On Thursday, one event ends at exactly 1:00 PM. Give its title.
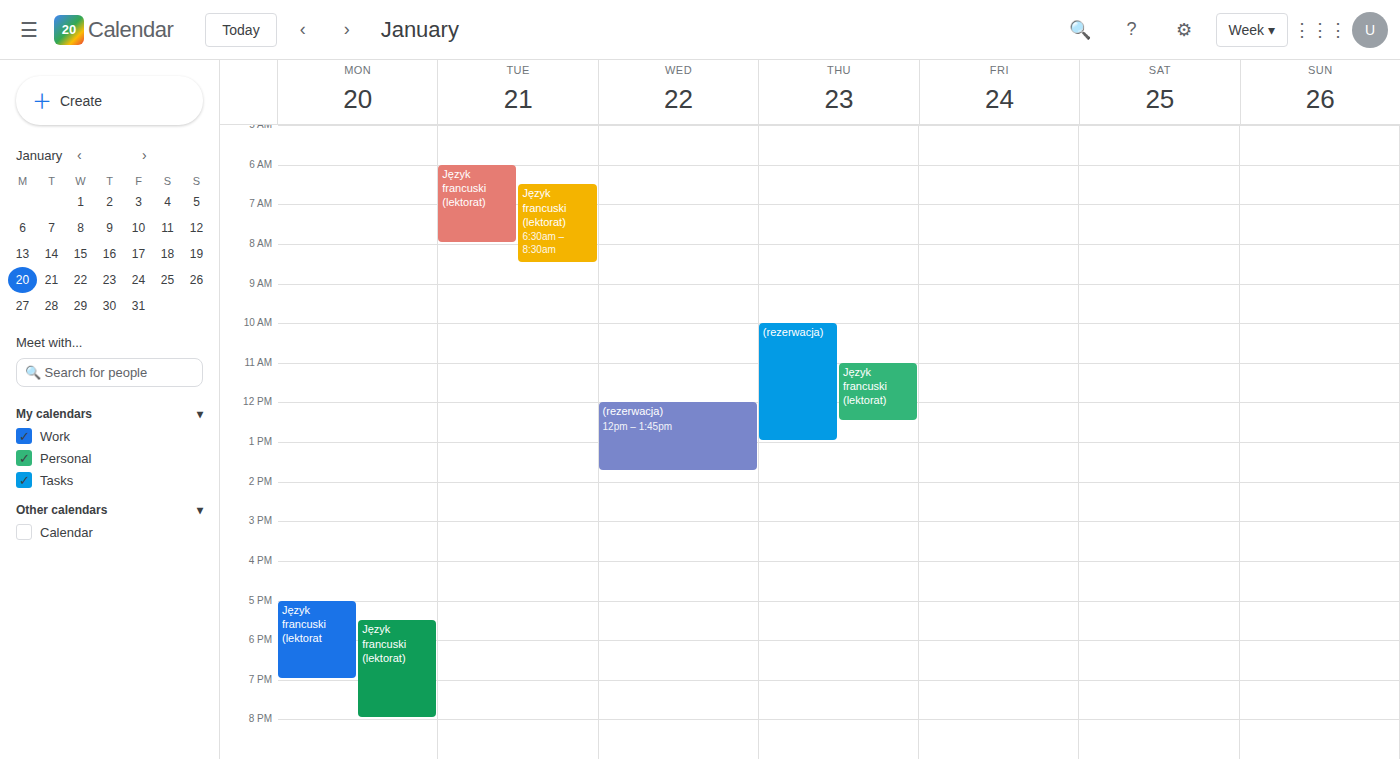
"(rezerwacja)"